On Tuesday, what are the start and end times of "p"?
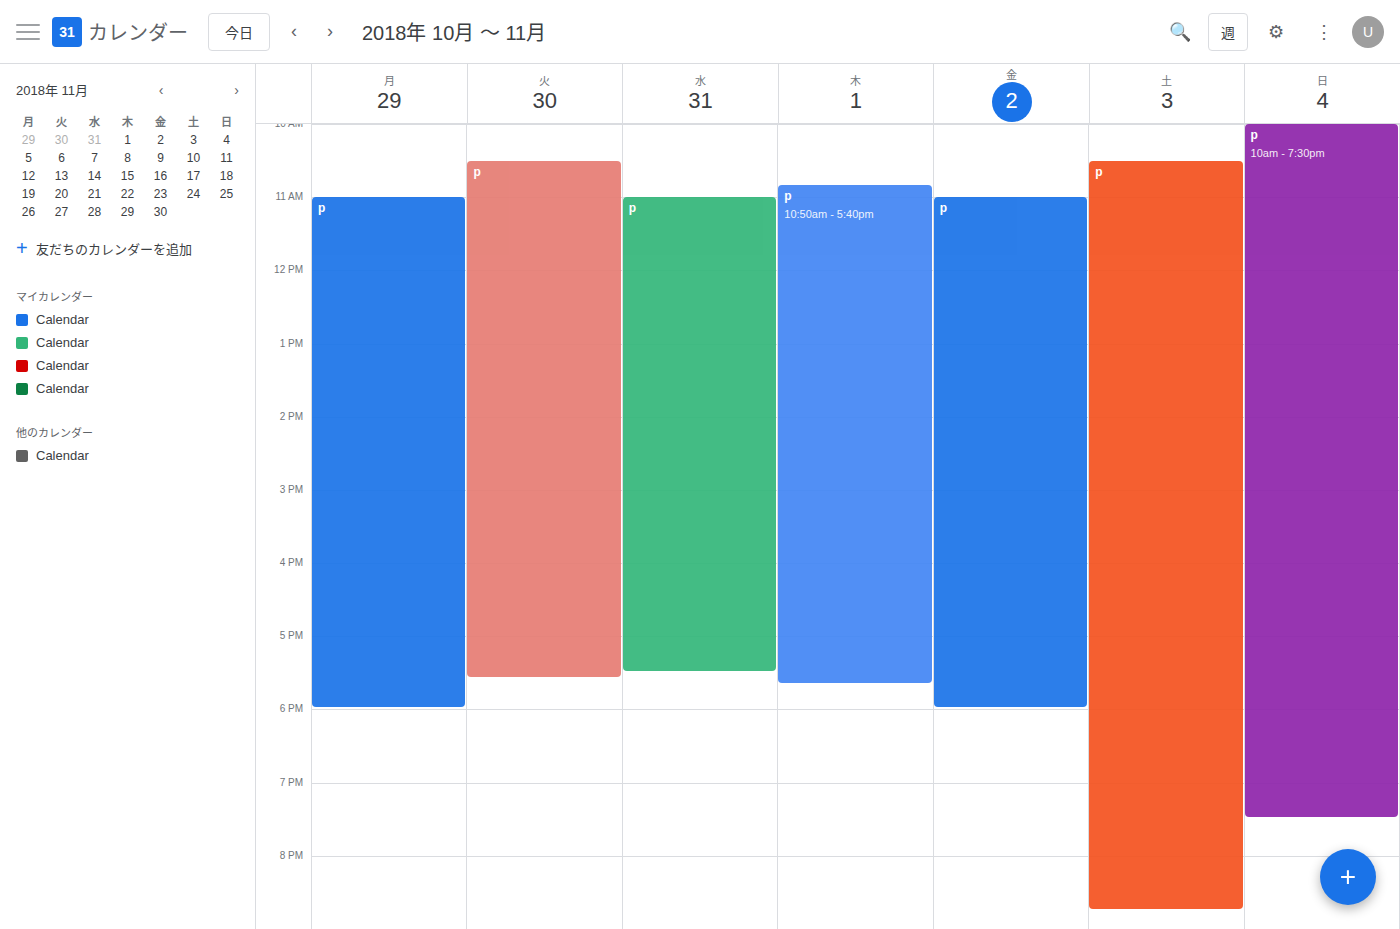
10:30 AM to 5:35 PM